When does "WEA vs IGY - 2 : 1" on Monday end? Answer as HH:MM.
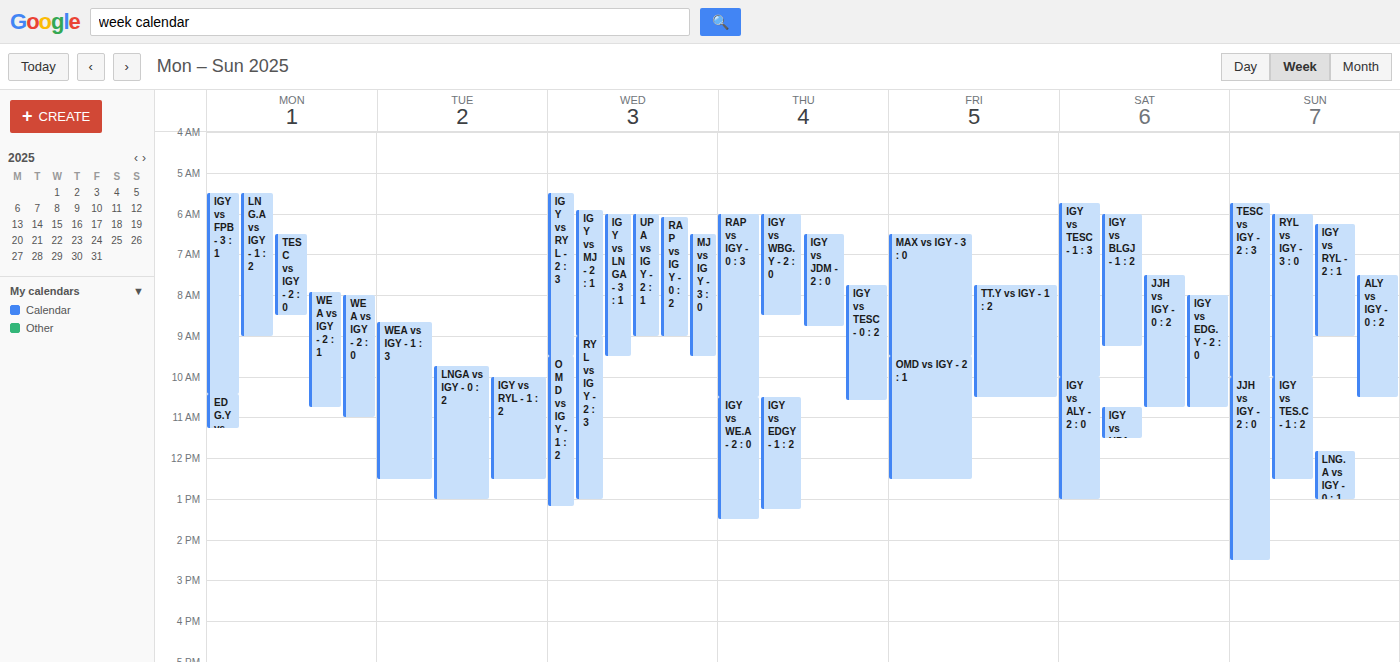
10:45